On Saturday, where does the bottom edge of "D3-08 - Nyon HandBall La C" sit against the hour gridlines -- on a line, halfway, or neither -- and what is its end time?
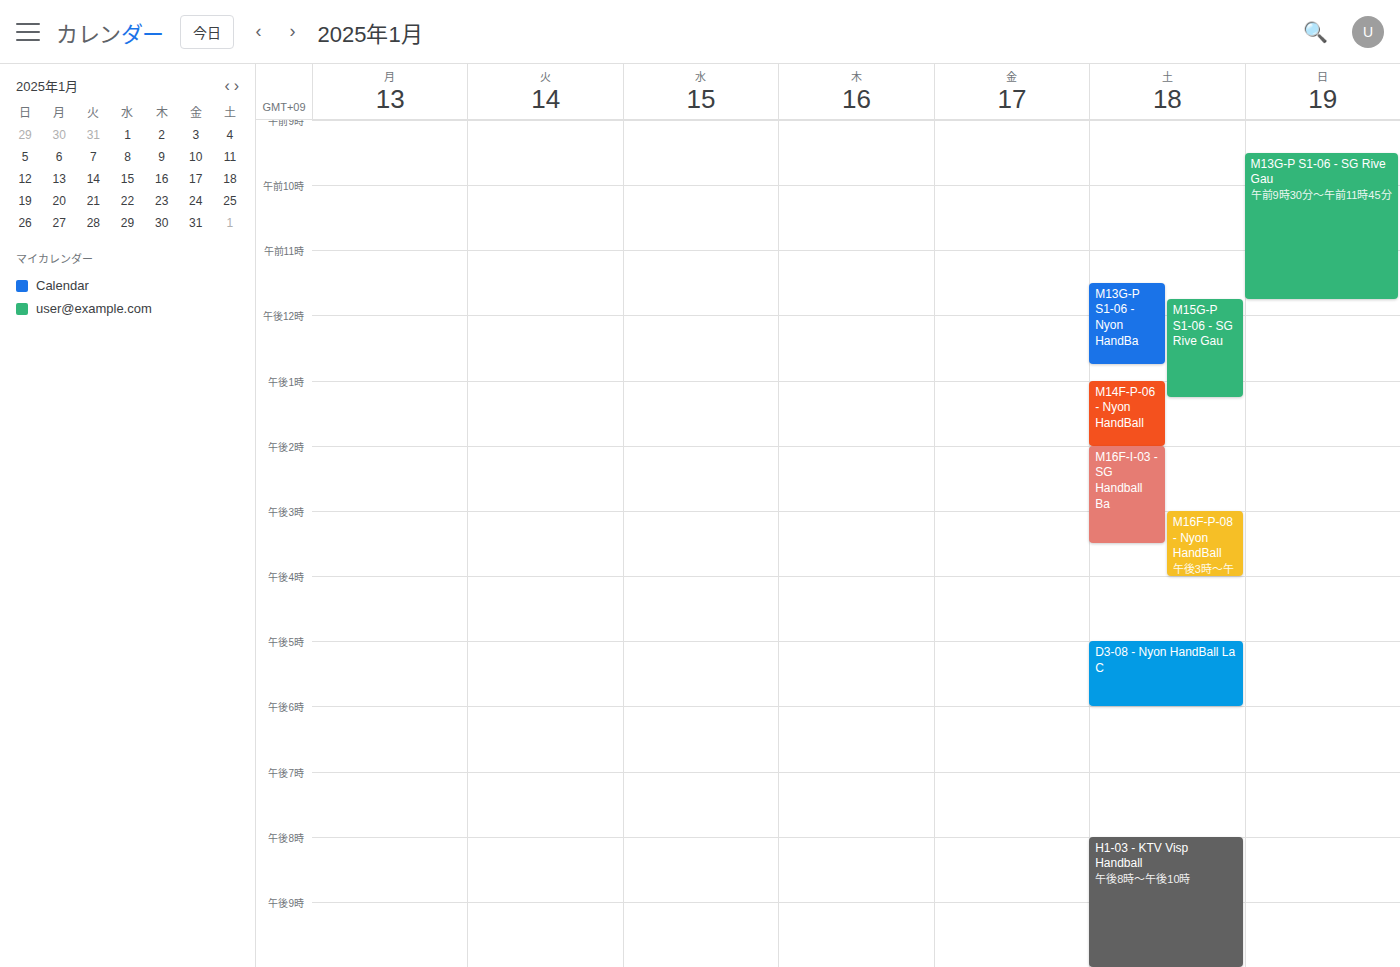
18:00 -- exactly on the 18:00 line.